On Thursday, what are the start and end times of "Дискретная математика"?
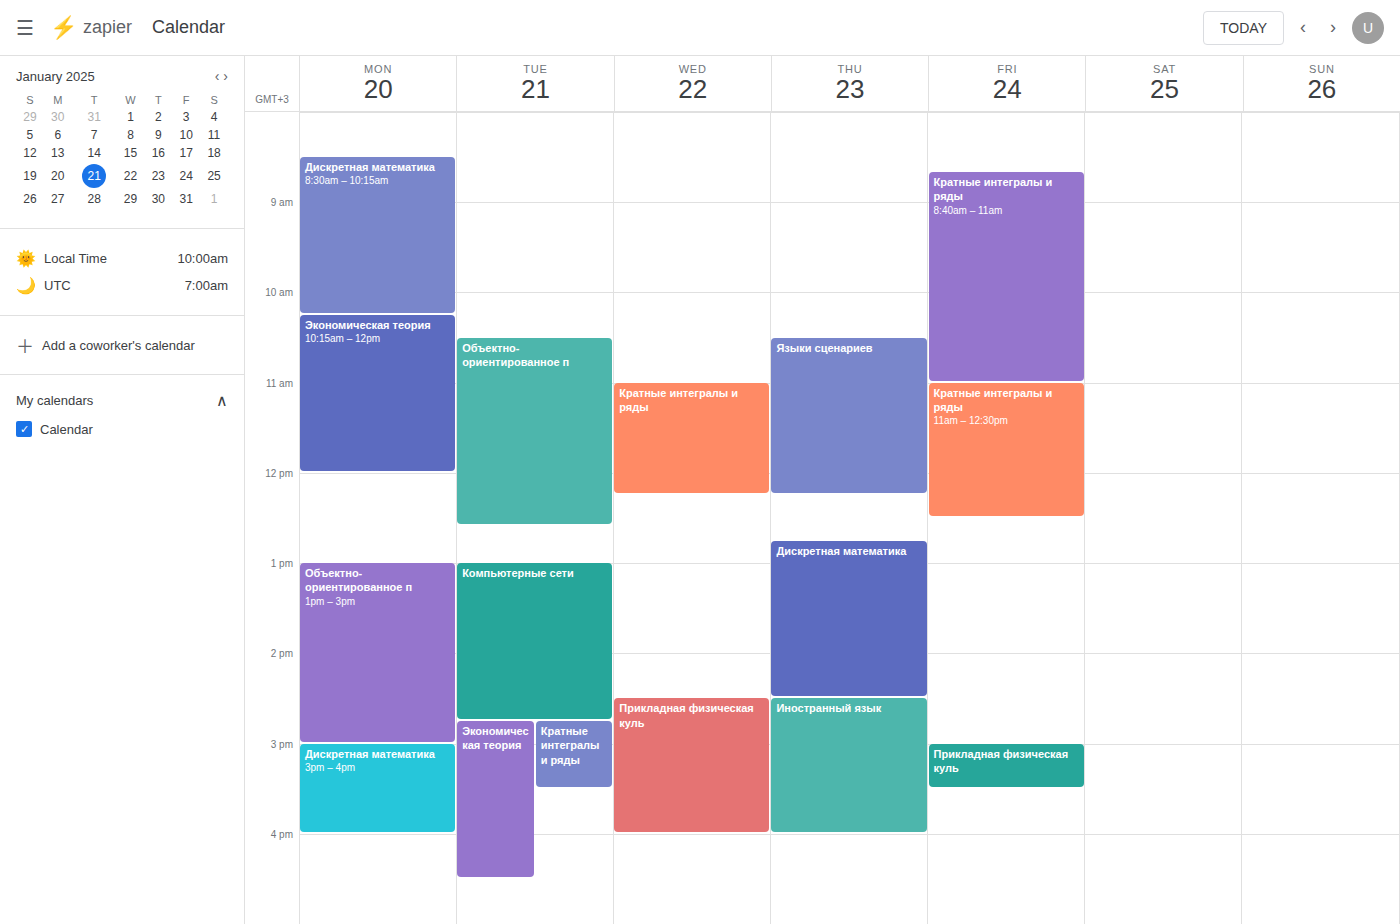
12:45 PM to 2:30 PM